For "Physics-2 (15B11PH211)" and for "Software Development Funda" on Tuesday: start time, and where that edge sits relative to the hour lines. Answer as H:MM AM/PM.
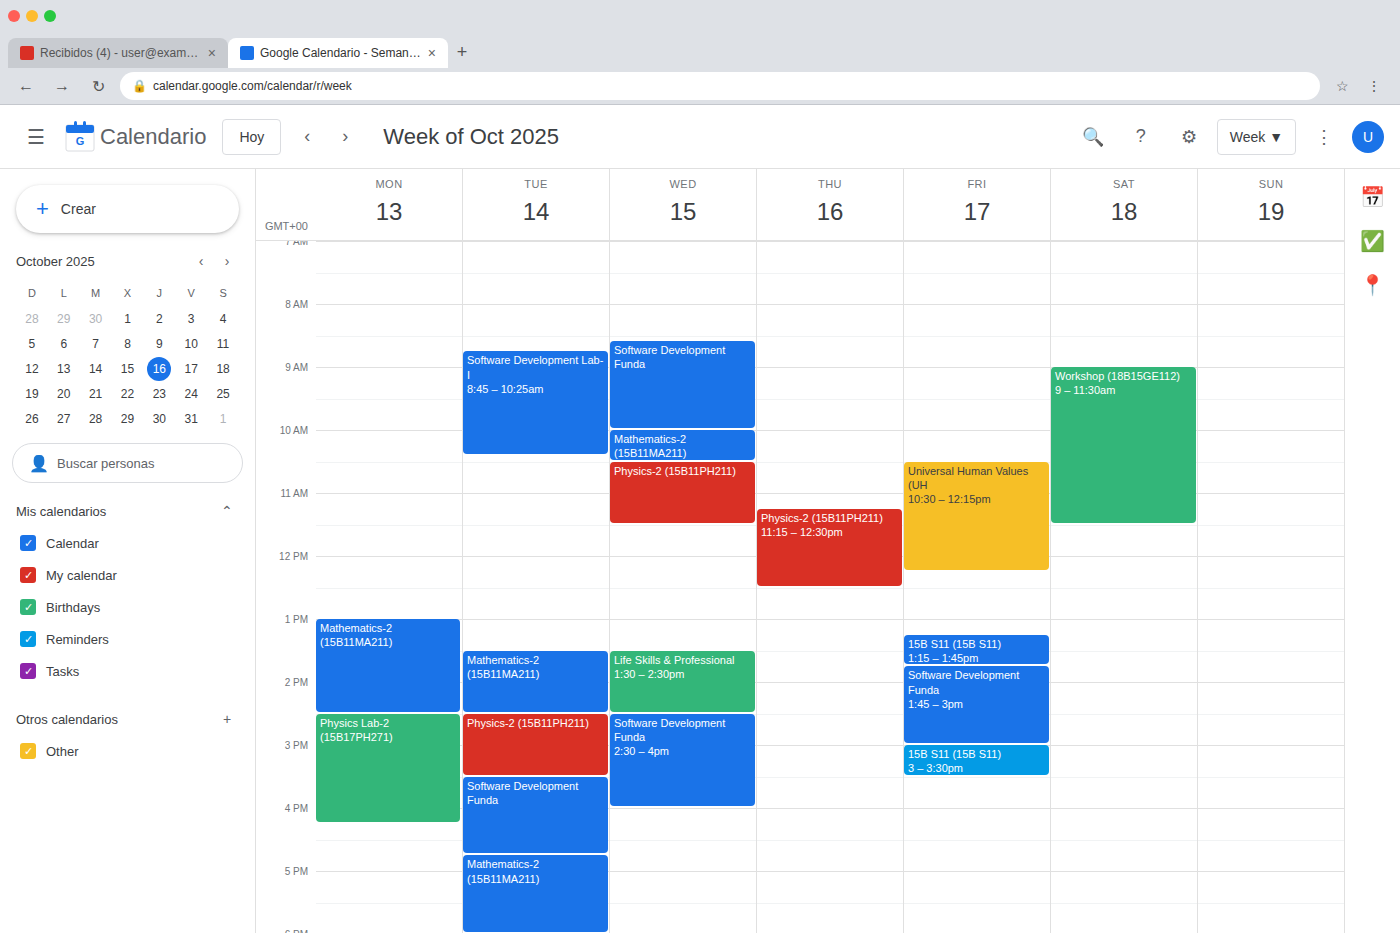
"Physics-2 (15B11PH211)": 2:30 PM, halfway between the 2 PM and 3 PM lines. "Software Development Funda": 3:30 PM, halfway between the 3 PM and 4 PM lines.